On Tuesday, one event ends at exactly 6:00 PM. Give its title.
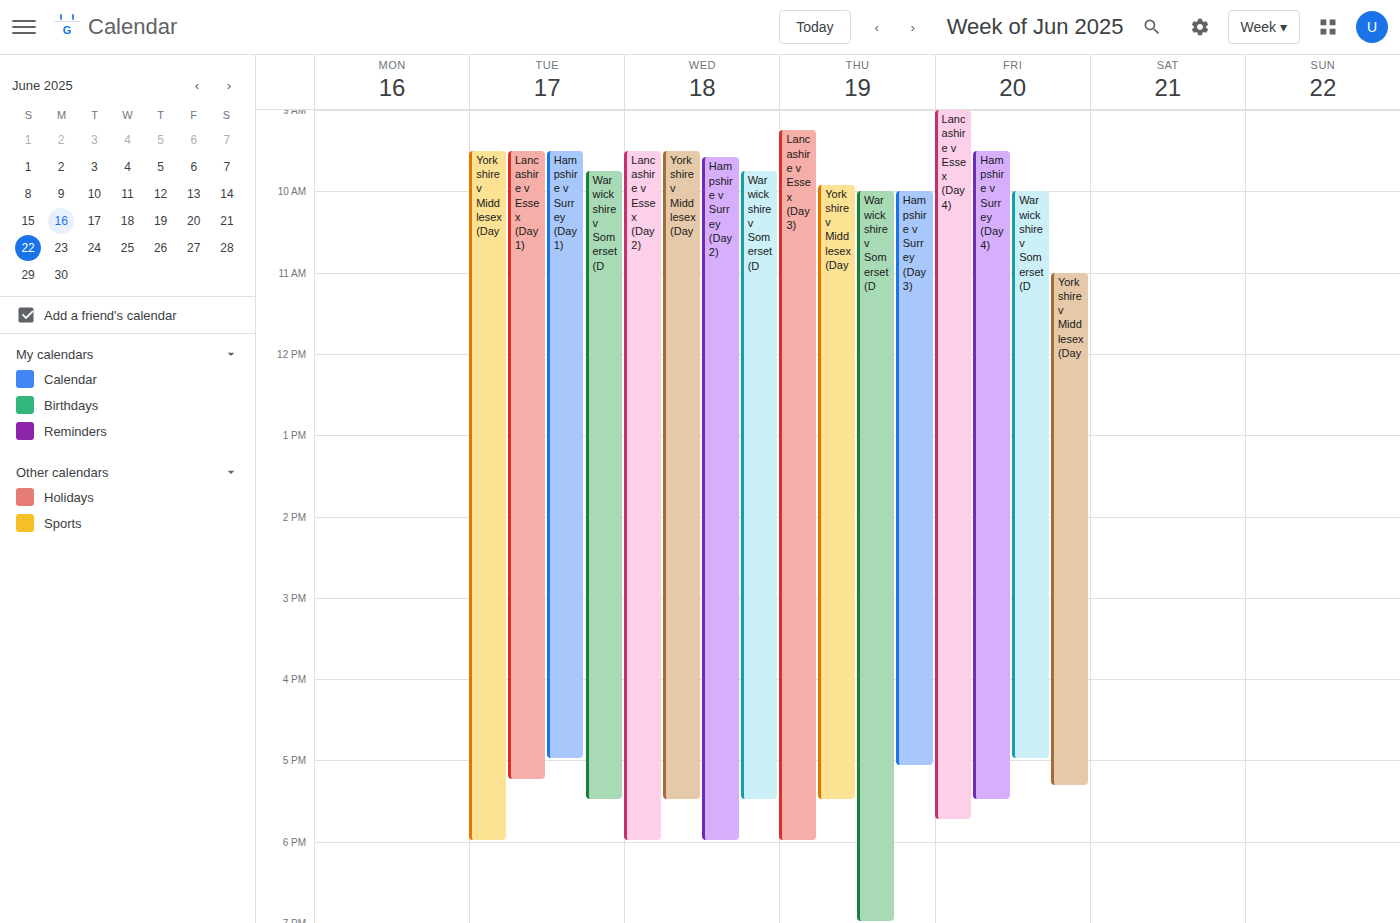
"Yorkshire v Middlesex (Day"